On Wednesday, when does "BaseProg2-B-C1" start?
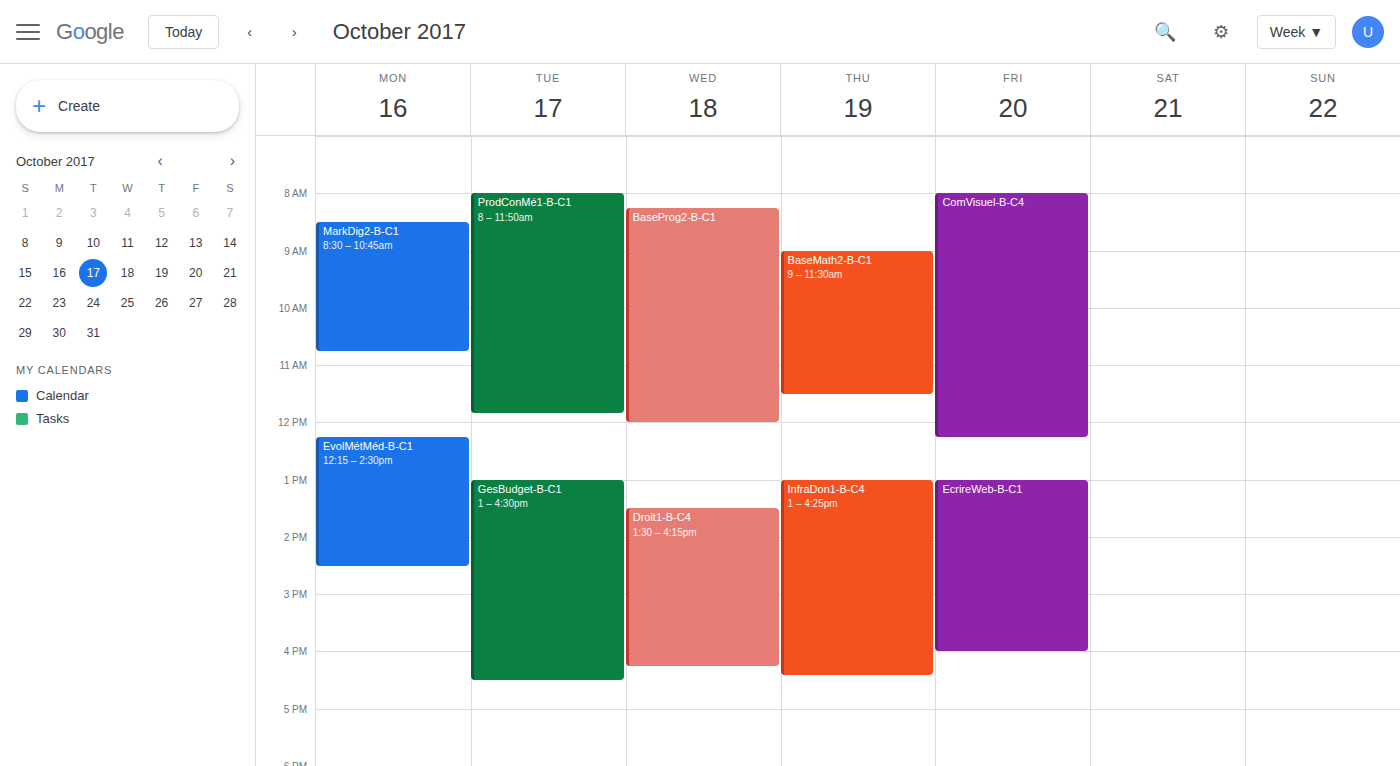
08:15